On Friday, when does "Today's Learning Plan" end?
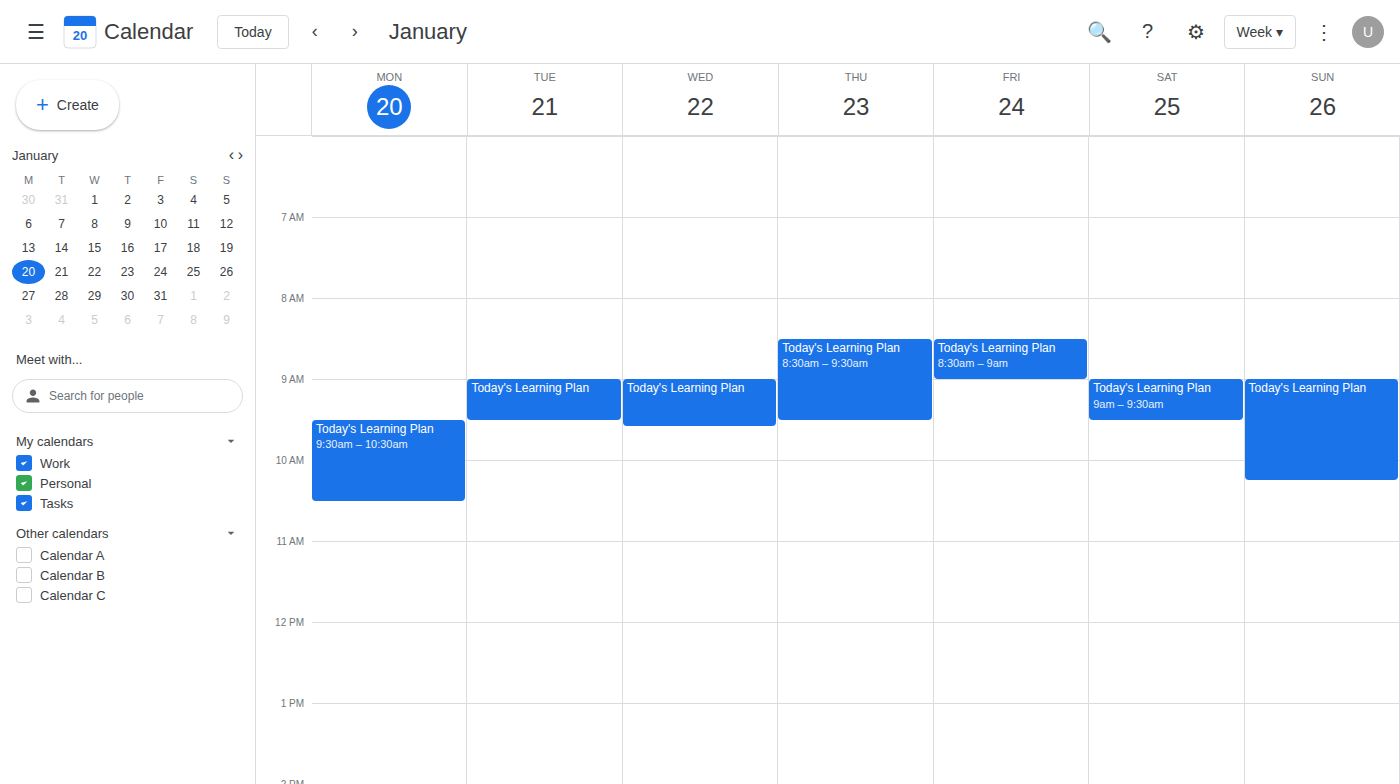
9:00 AM